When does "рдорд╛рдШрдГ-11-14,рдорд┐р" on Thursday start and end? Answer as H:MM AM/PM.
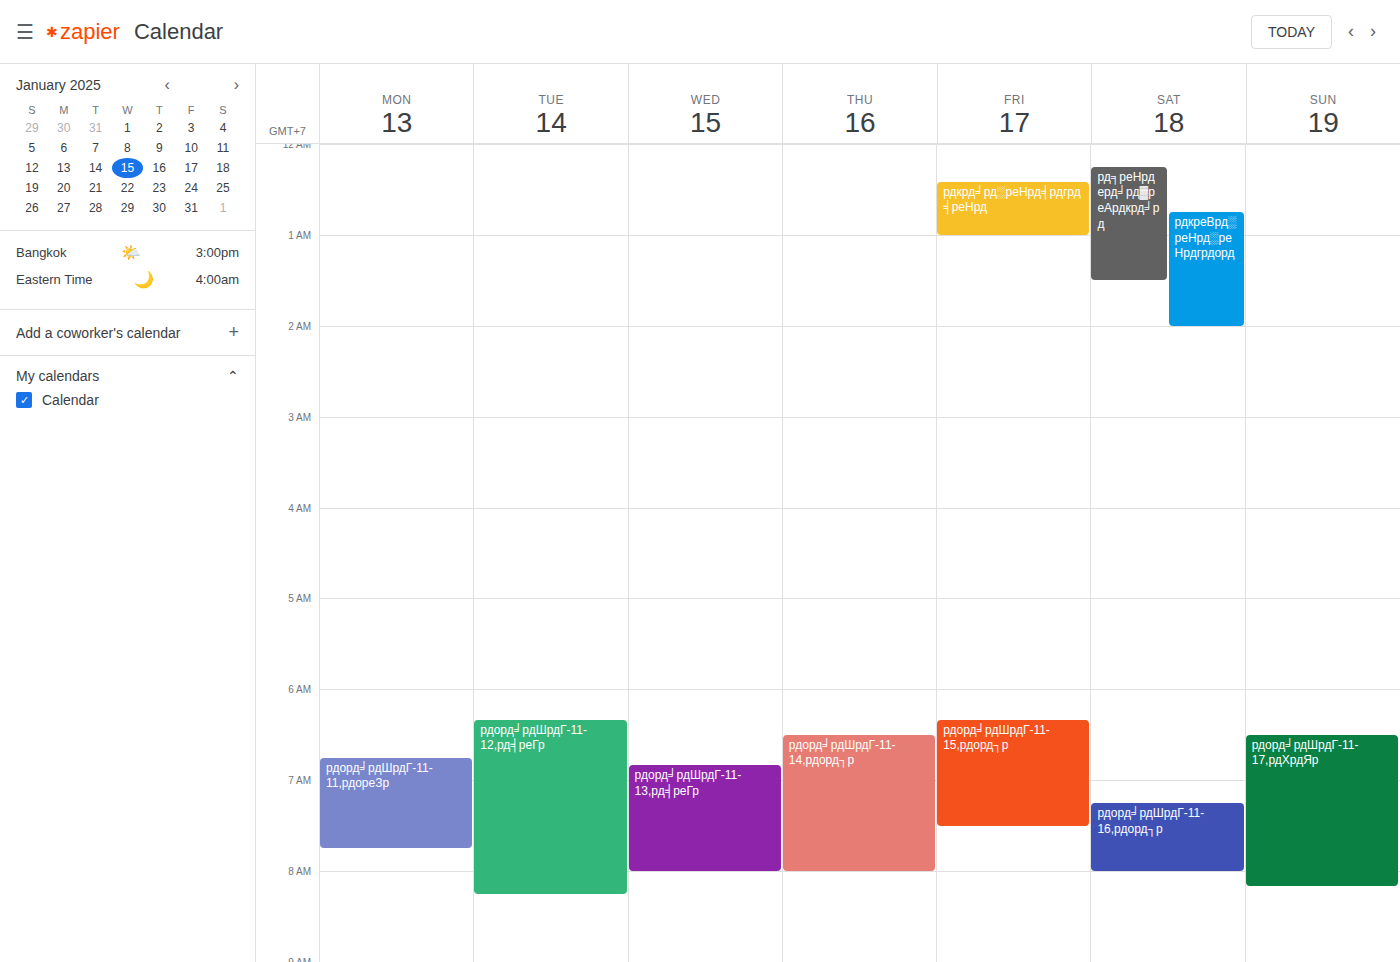
6:30 AM to 8:00 AM